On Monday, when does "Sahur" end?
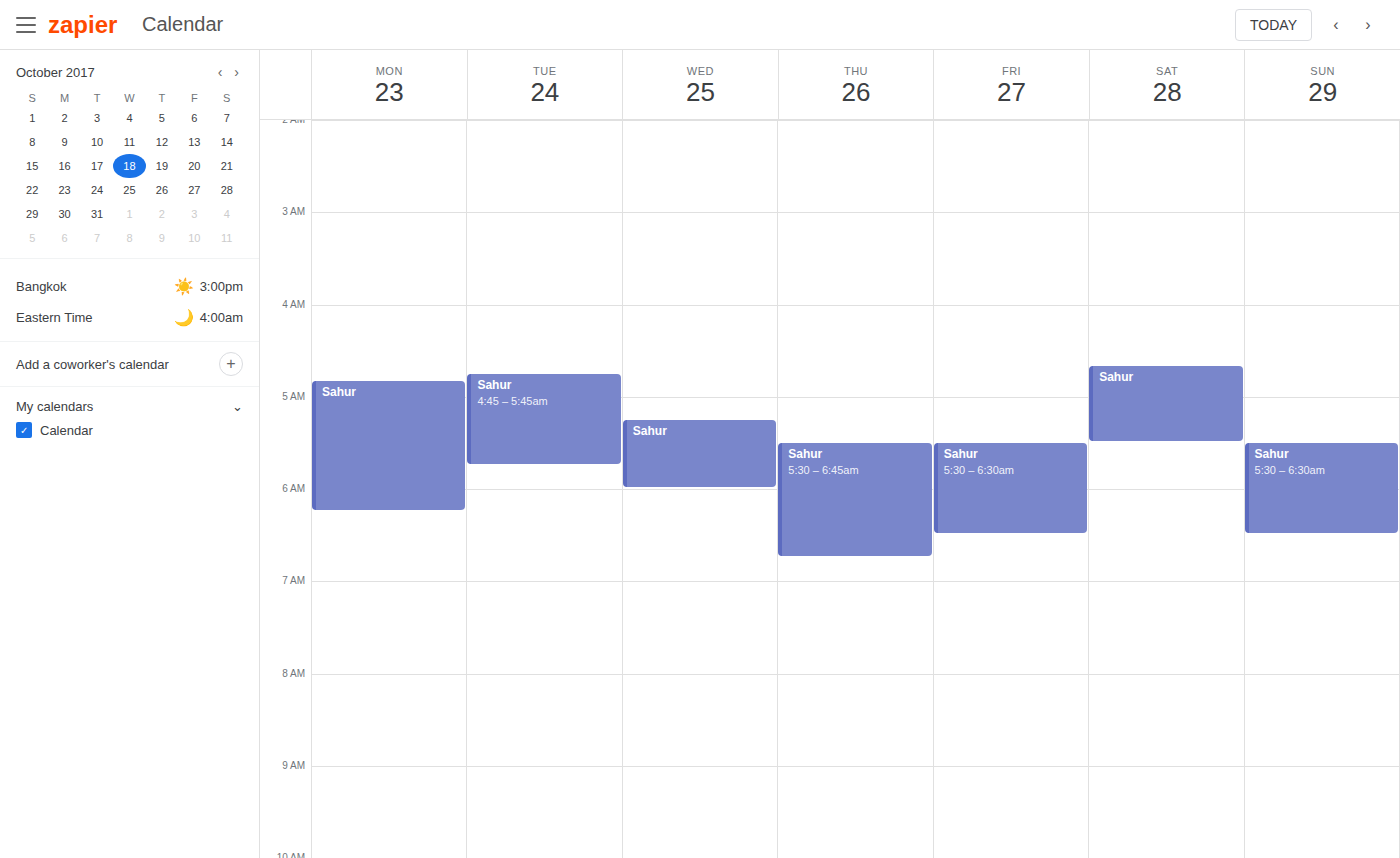
6:15 AM